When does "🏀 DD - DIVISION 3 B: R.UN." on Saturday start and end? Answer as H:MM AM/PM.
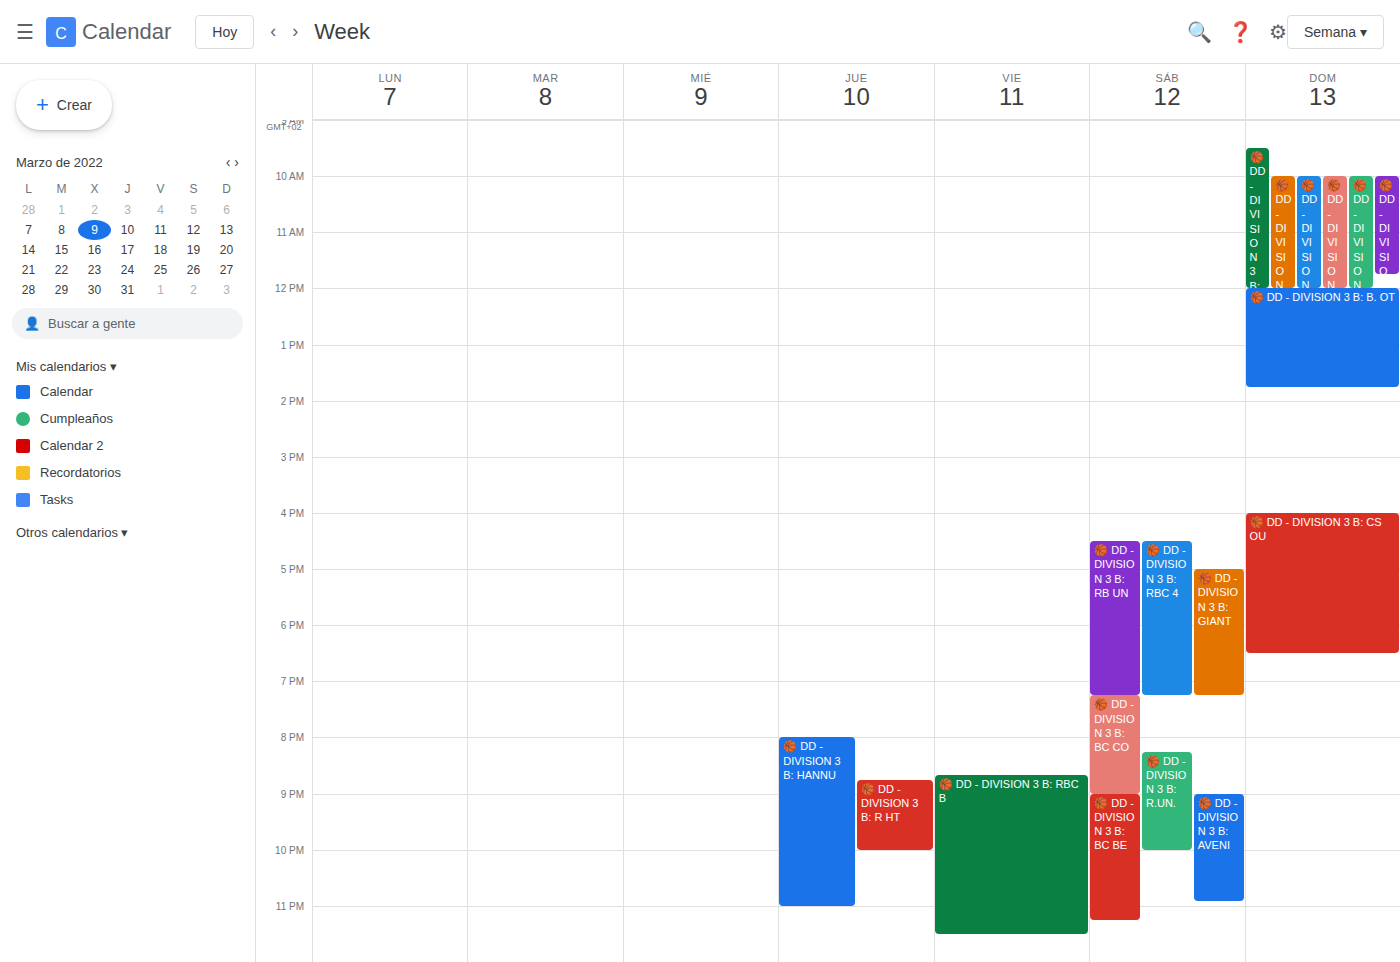
8:15 PM to 10:00 PM